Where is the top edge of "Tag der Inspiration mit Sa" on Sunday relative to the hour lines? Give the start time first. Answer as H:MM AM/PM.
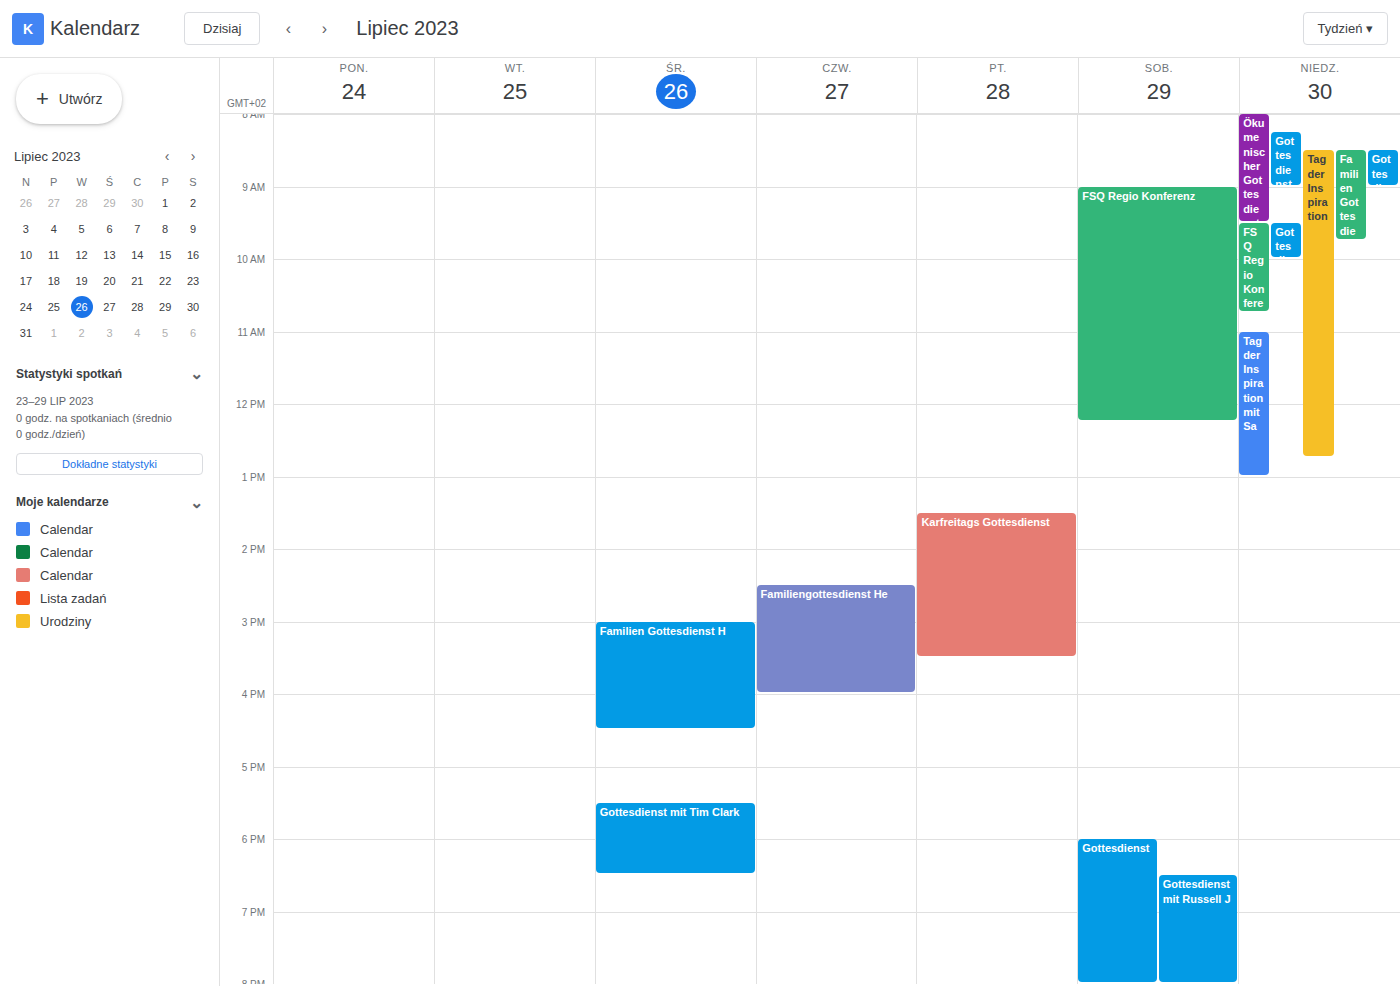
11:00 AM -- exactly on the 11 AM line.